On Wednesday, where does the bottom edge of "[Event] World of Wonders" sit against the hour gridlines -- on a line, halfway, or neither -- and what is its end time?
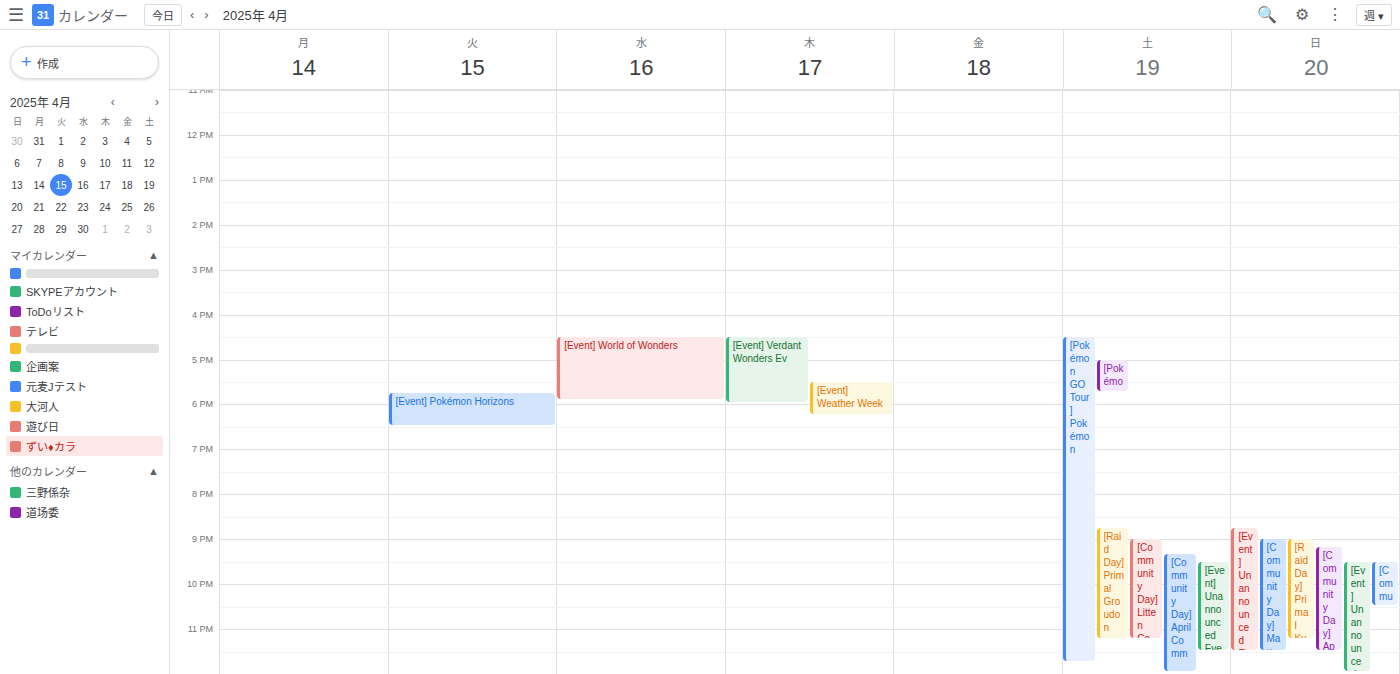
5:55 PM -- neither: 55 minutes below the 5 PM line and 5 minutes above the 6 PM line.